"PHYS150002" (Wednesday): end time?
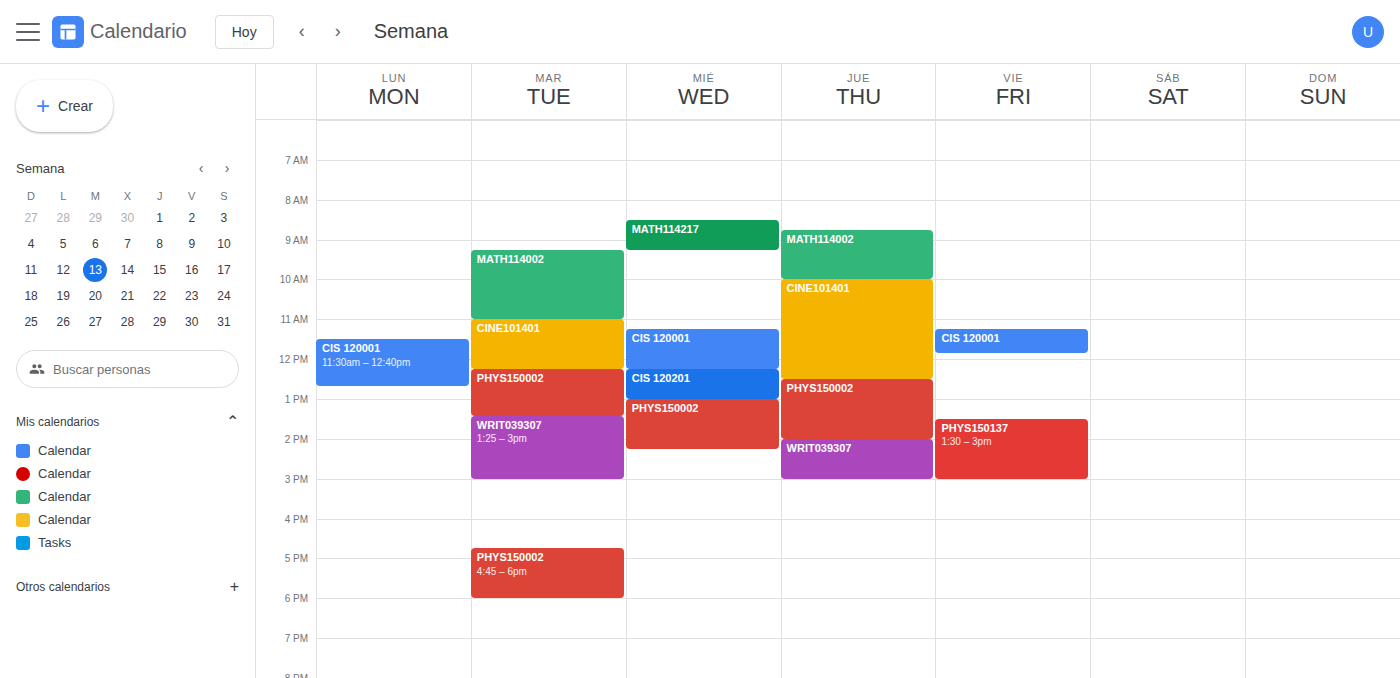
2:15 PM